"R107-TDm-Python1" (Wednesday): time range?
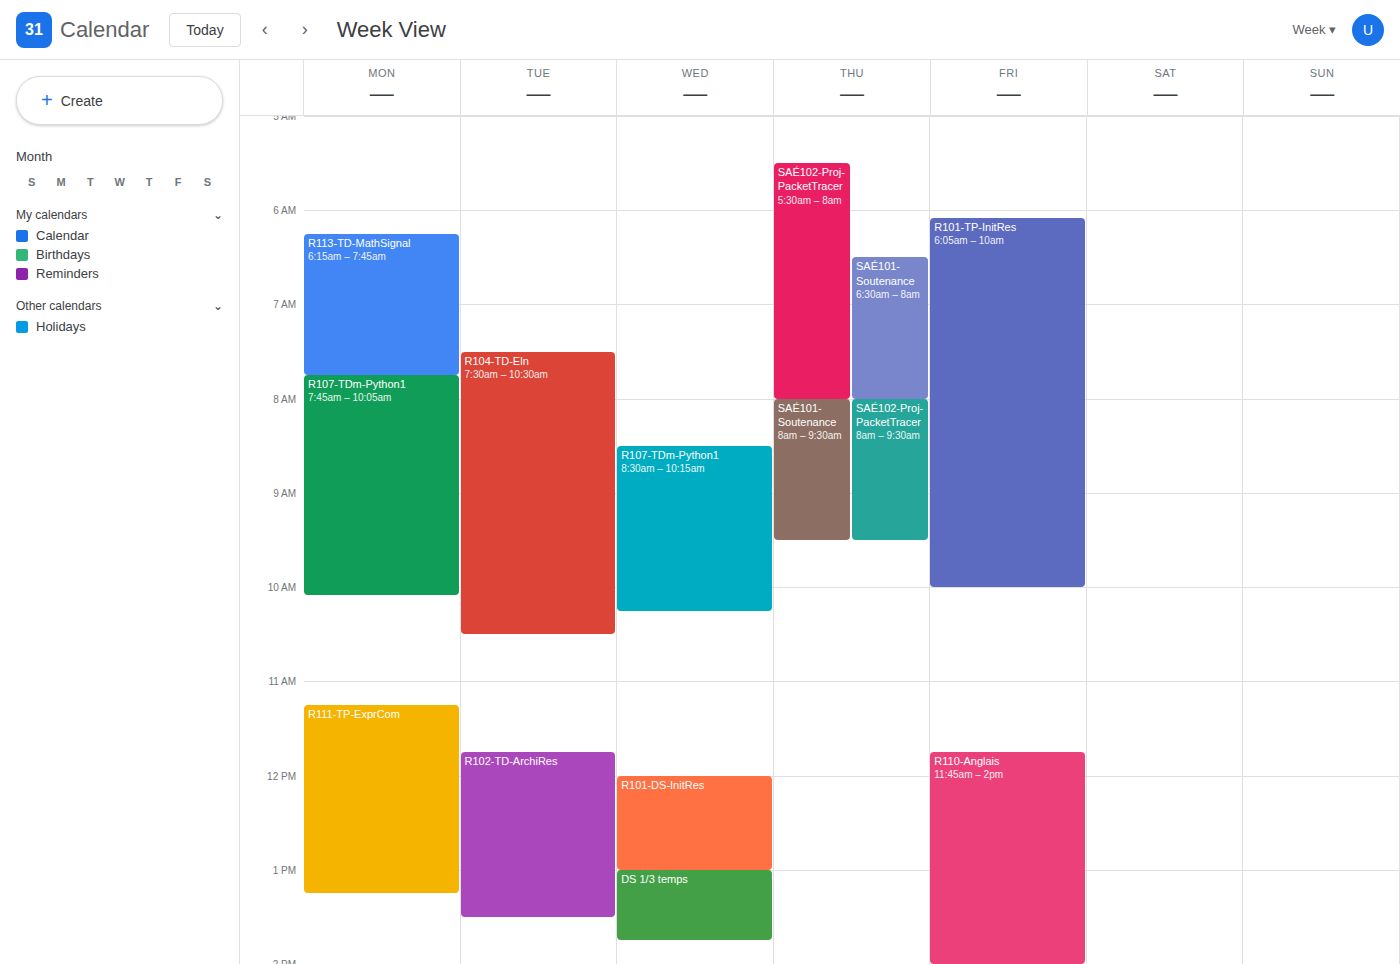
08:30 to 10:15